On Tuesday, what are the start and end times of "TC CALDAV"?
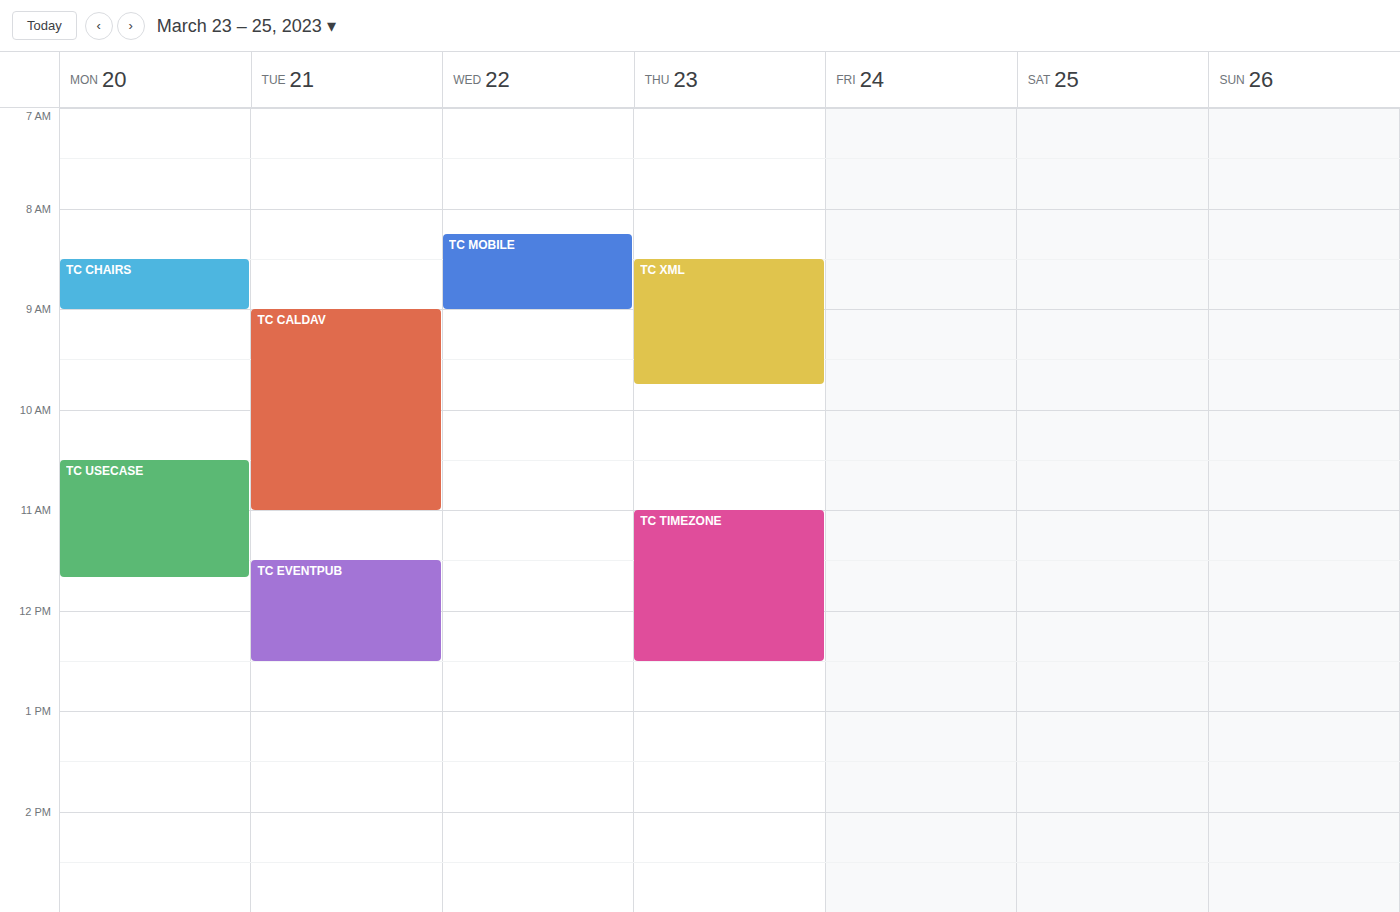
9:00 AM to 11:00 AM